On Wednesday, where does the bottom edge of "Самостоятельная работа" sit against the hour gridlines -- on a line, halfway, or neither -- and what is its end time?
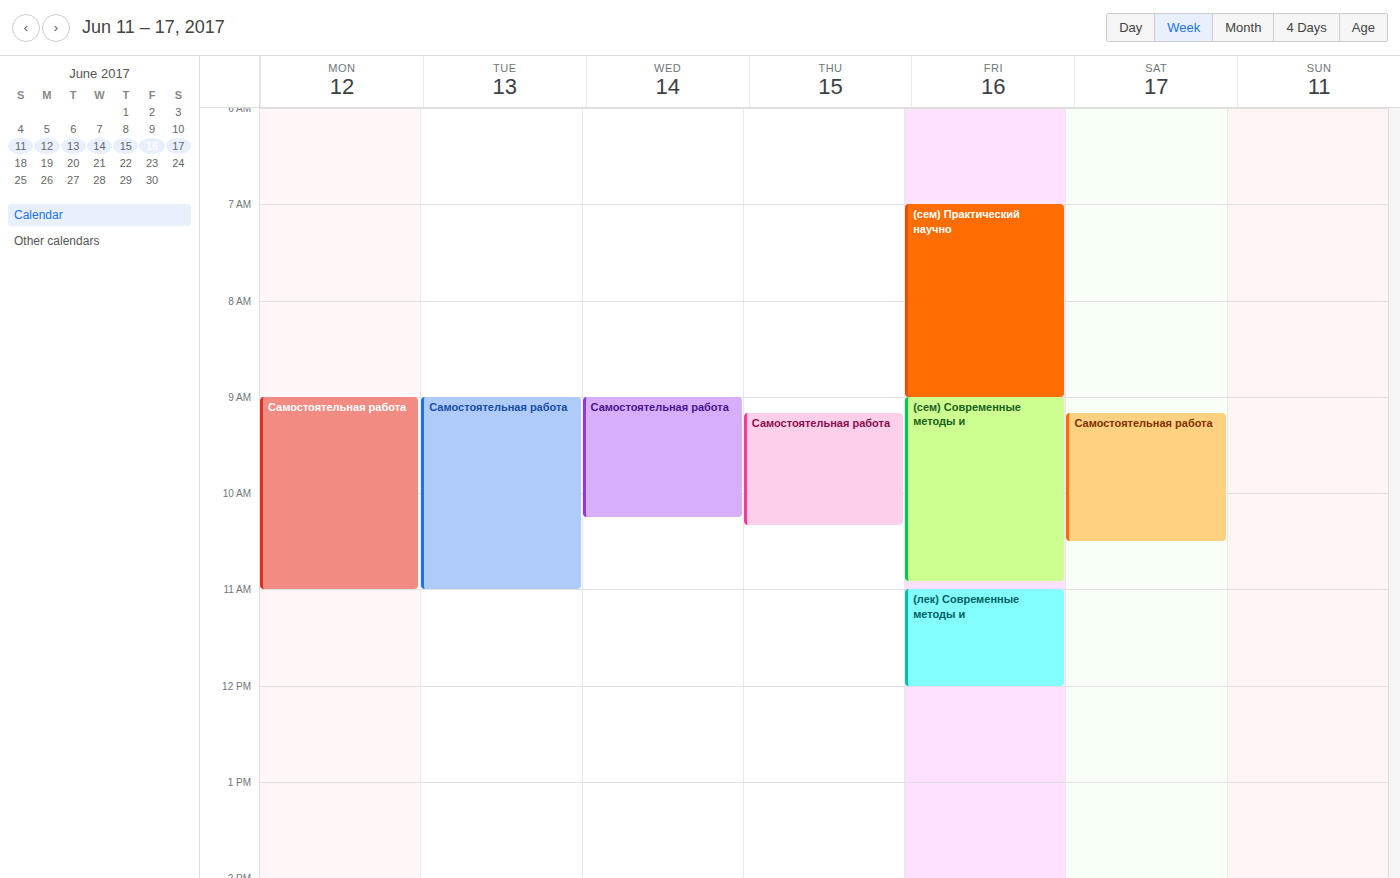
10:15 -- neither: a quarter of the way from the 10:00 line to the 11:00 line.